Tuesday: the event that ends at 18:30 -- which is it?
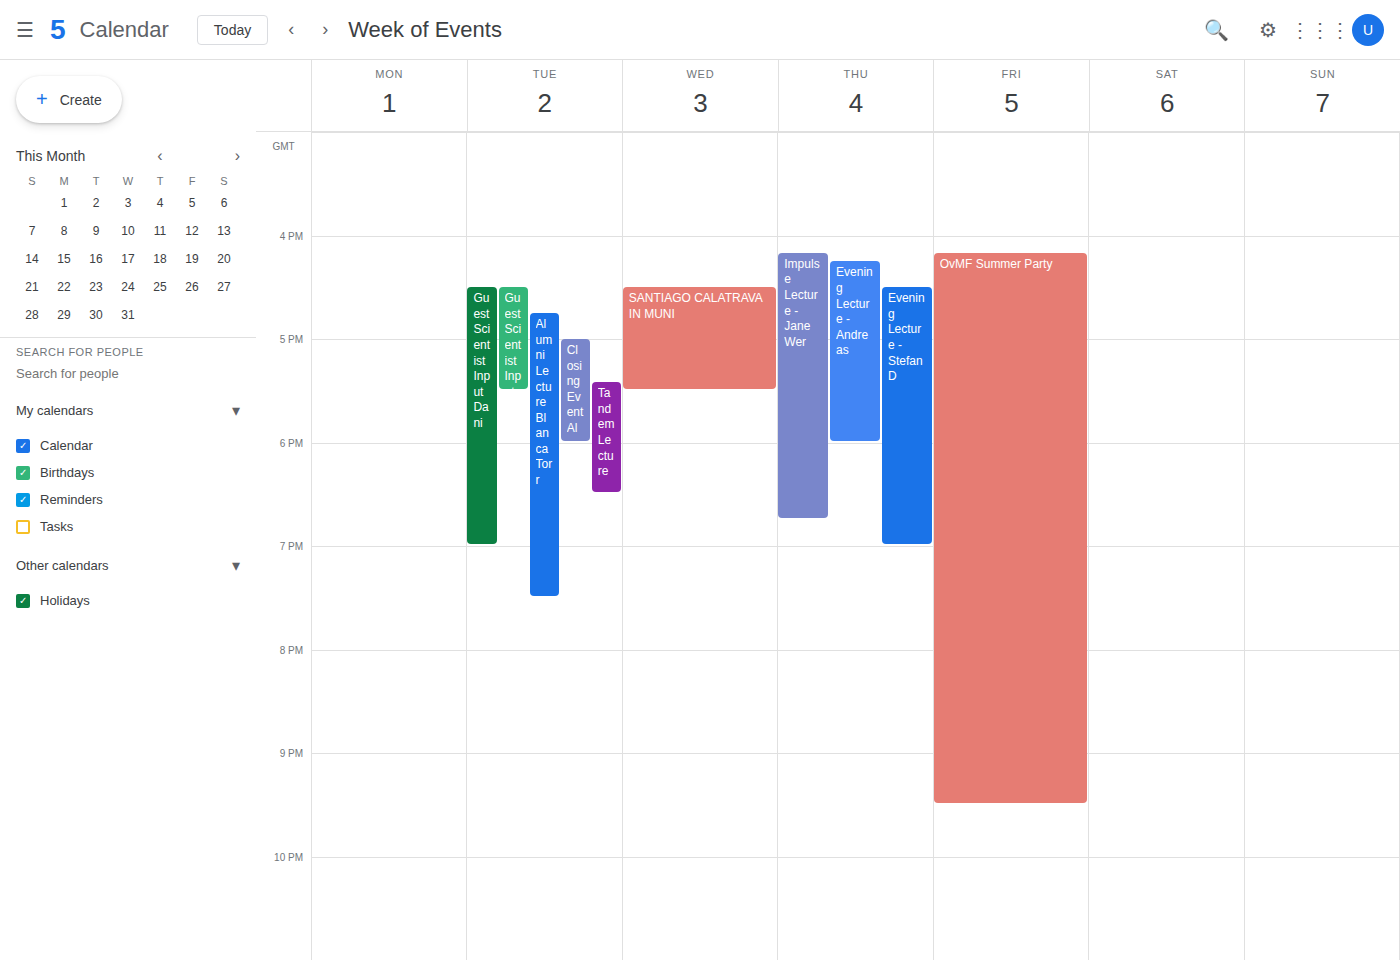
"Tandem Lecture"